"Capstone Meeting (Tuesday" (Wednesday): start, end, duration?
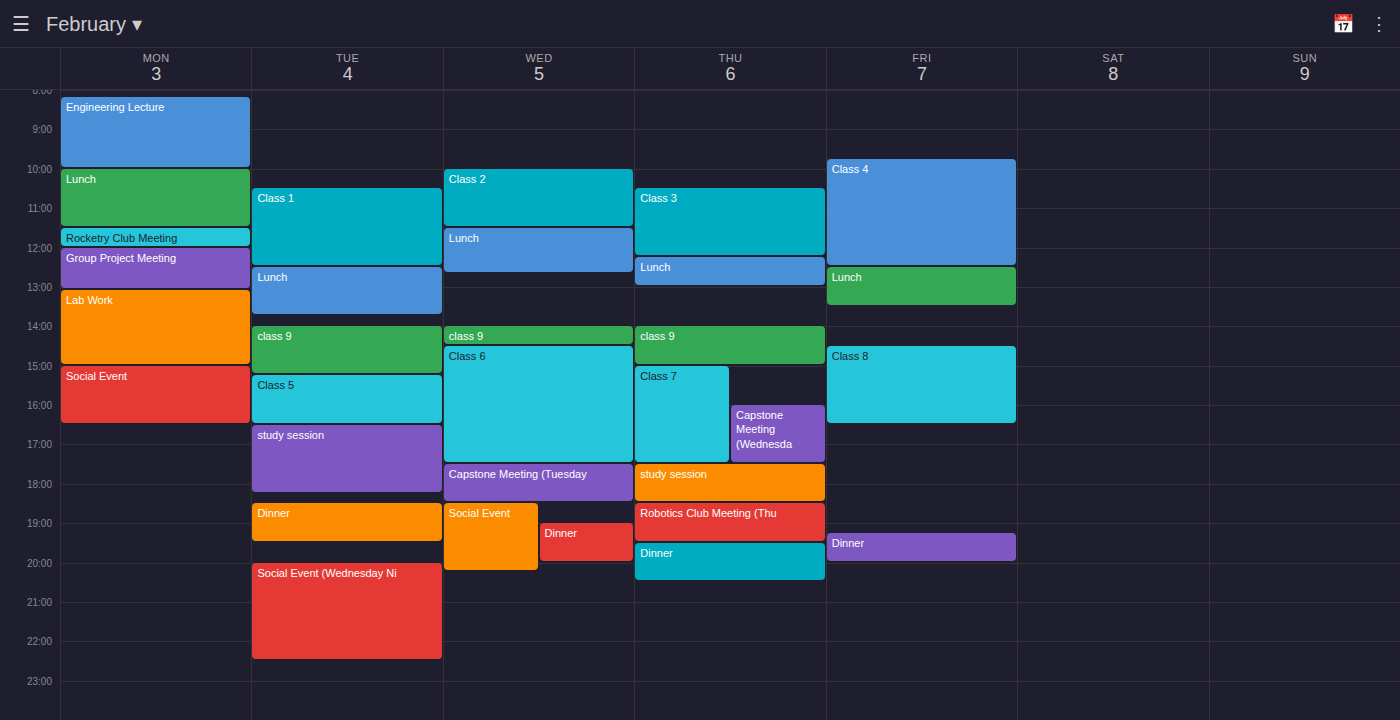
17:30 to 18:30, 1 hour